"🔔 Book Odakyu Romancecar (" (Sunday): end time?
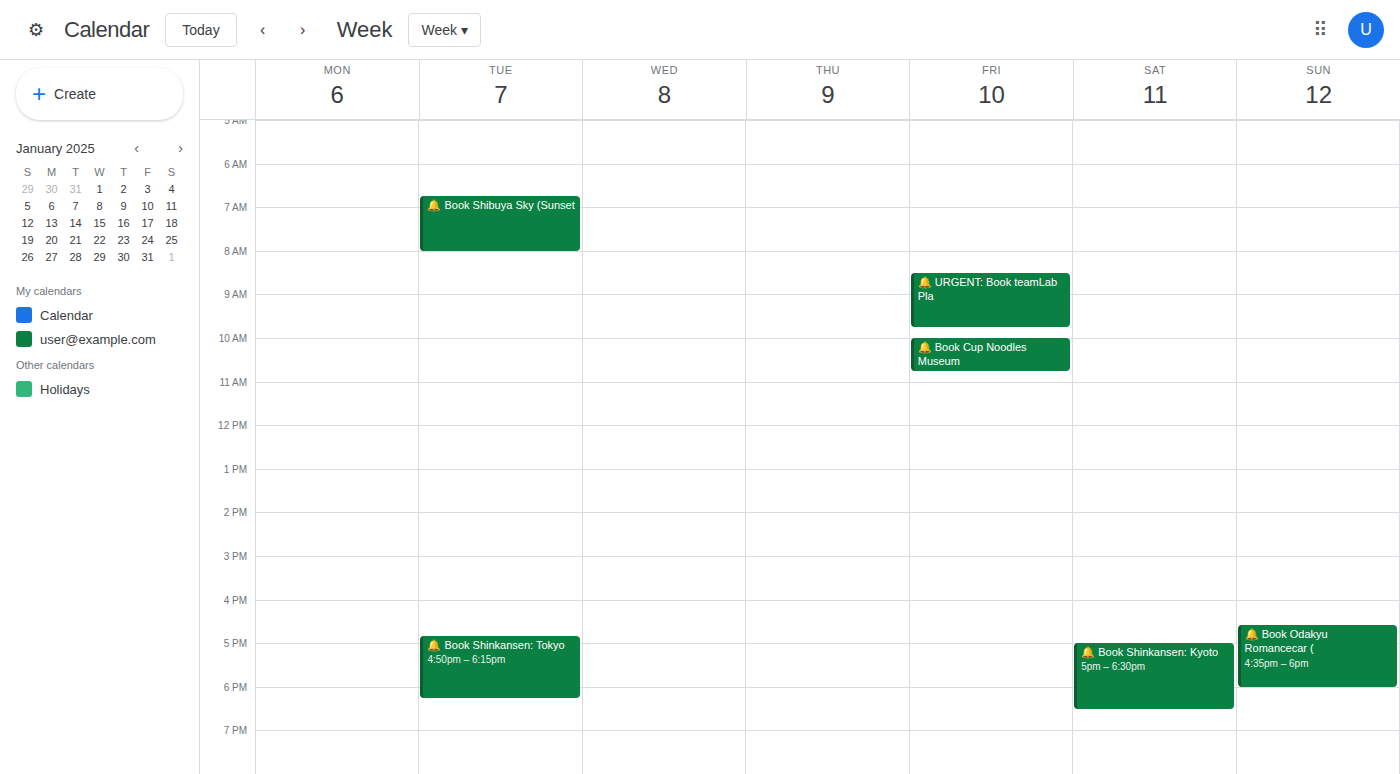
6:00 PM